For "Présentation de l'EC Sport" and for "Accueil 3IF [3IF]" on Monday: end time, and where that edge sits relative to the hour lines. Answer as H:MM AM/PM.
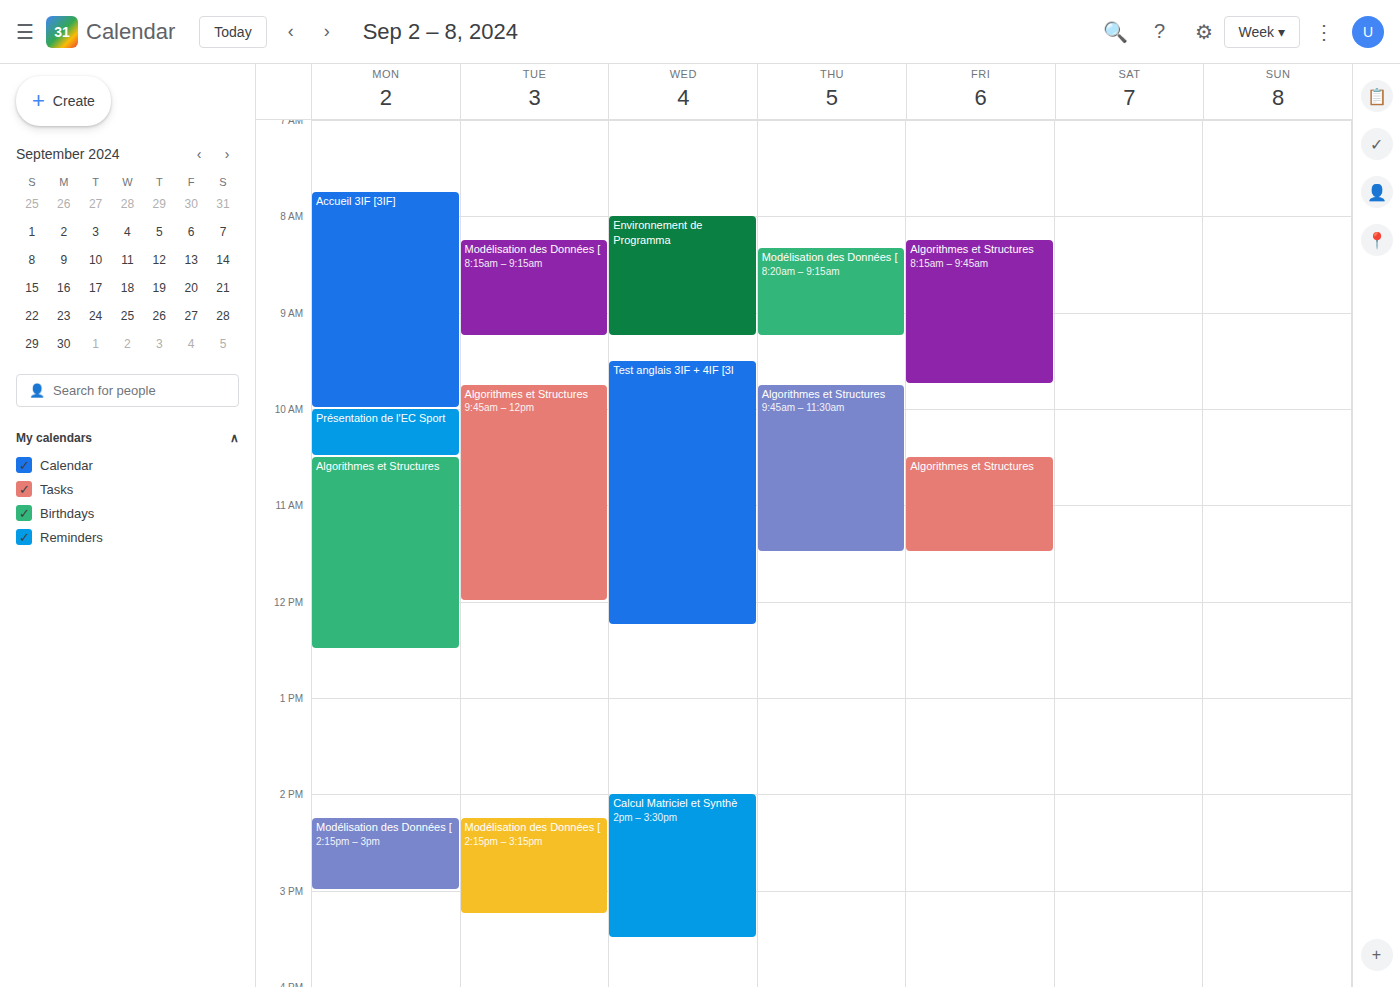
"Présentation de l'EC Sport": 10:30 AM, halfway between the 10 AM and 11 AM lines. "Accueil 3IF [3IF]": 10:00 AM, exactly on the 10 AM line.